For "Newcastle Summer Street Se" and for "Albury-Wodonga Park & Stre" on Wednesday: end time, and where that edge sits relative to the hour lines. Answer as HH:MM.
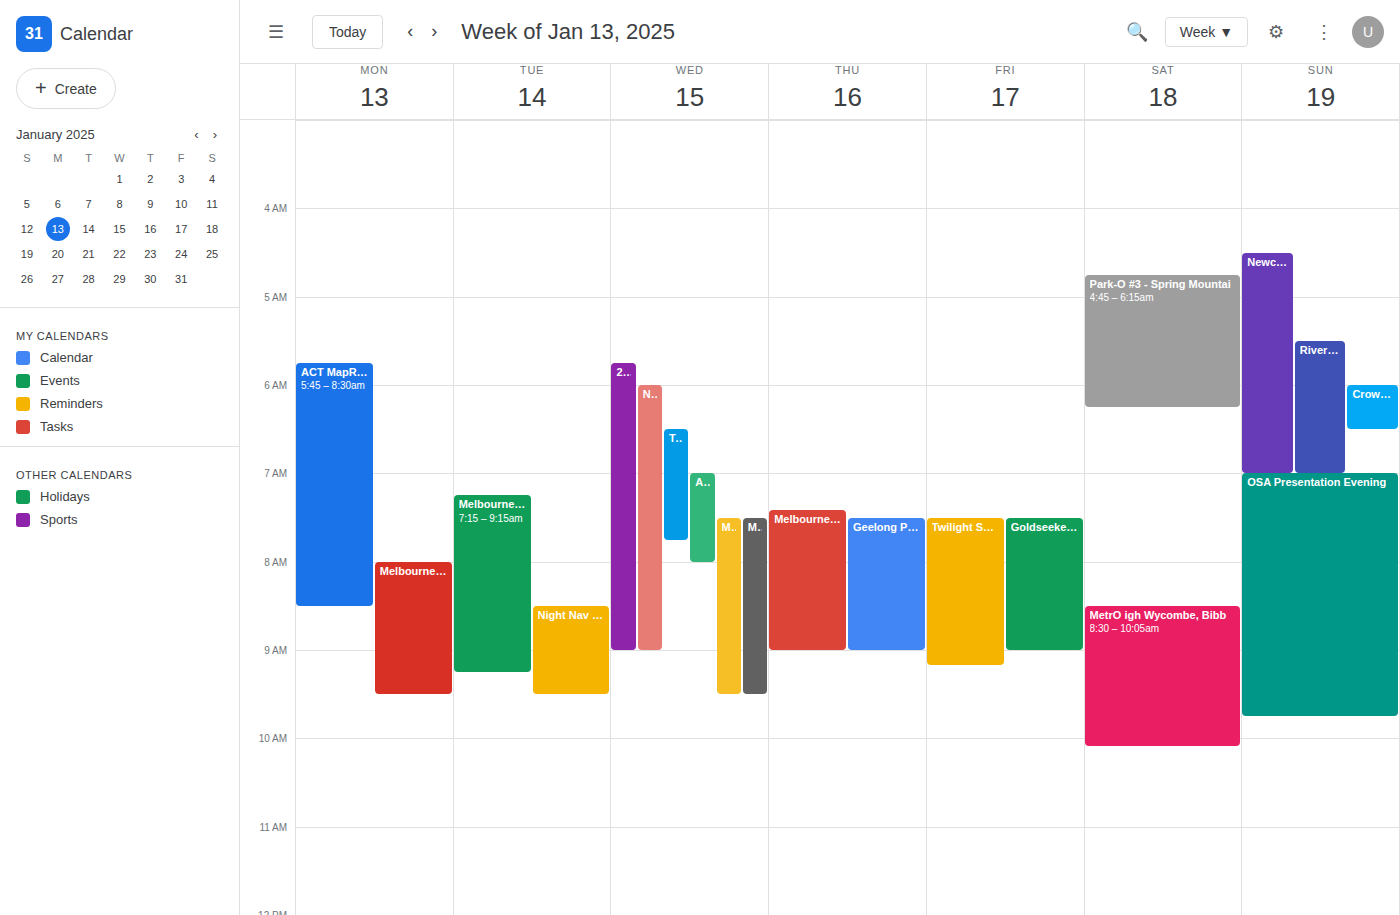
"Newcastle Summer Street Se": 09:00, exactly on the 09:00 line. "Albury-Wodonga Park & Stre": 08:00, exactly on the 08:00 line.